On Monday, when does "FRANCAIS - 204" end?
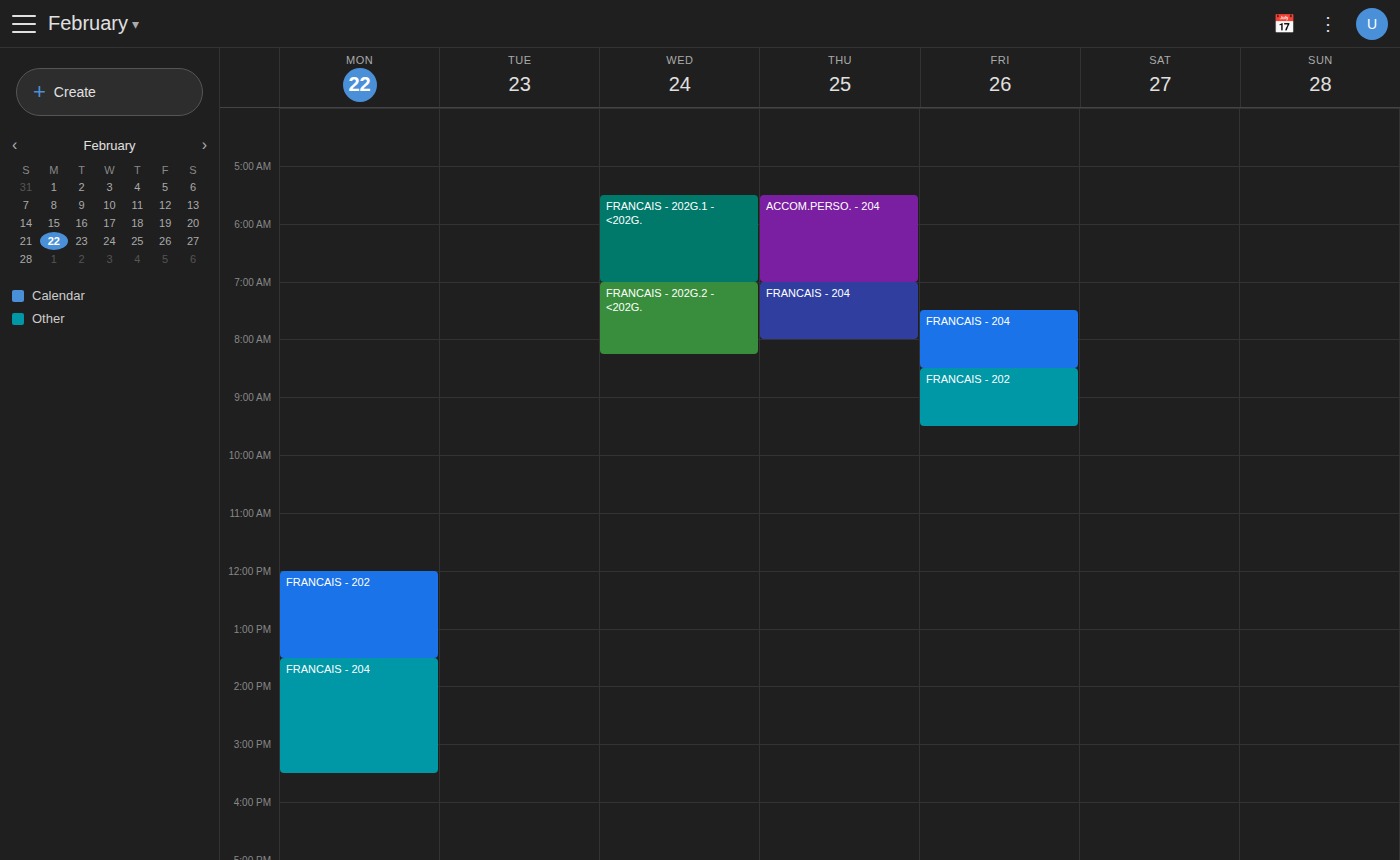
3:30 PM